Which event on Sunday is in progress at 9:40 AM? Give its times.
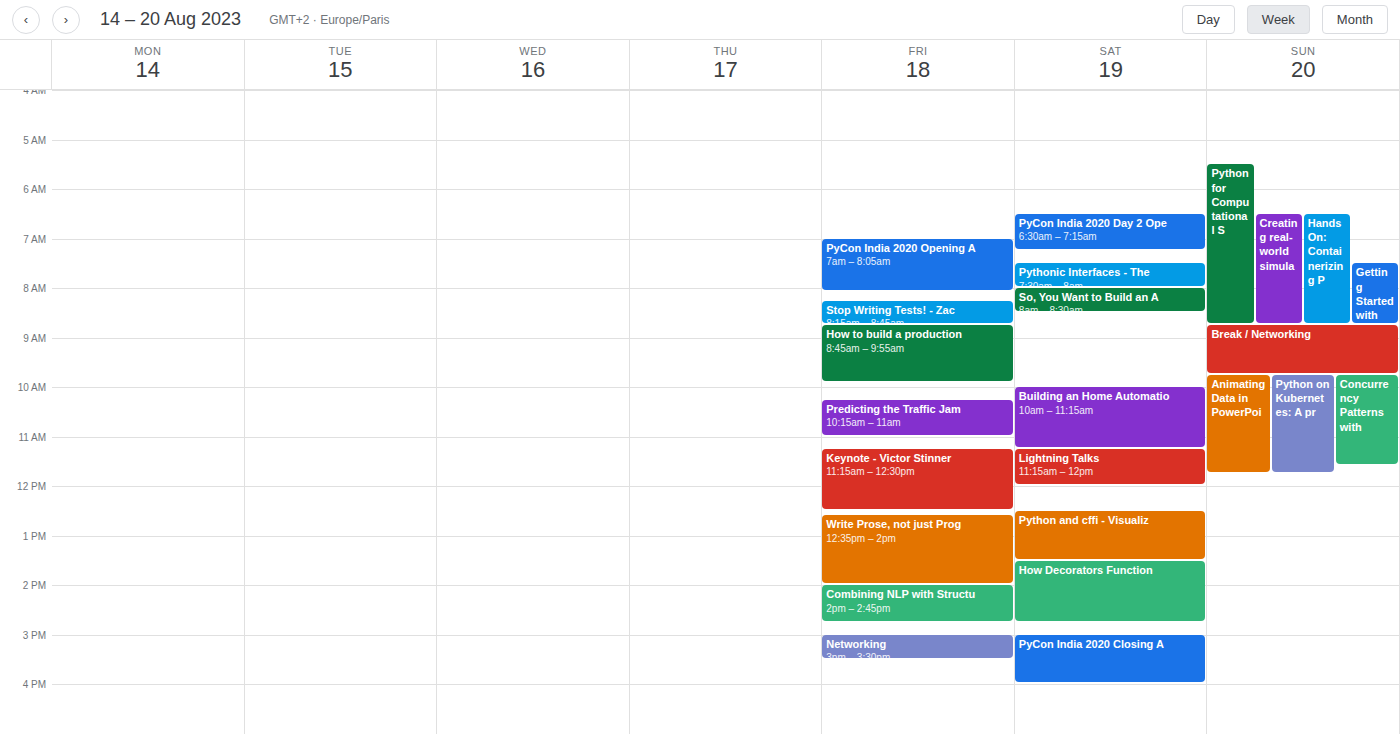
"Break / Networking", 8:45 AM to 9:45 AM